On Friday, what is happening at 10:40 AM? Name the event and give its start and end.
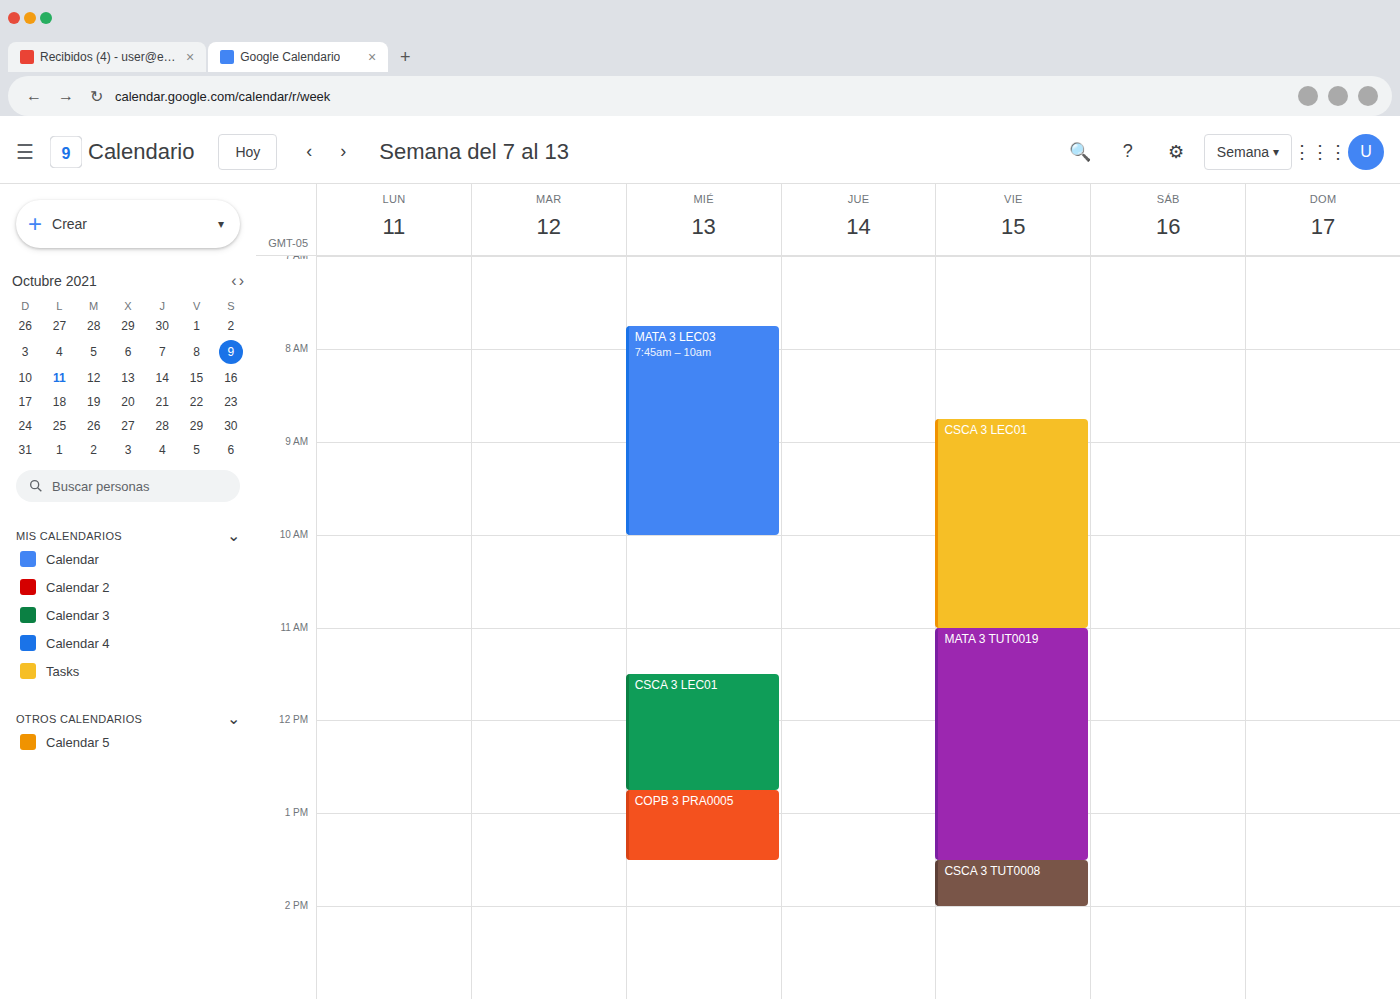
"CSCA 3 LEC01", 8:45 AM to 11:00 AM